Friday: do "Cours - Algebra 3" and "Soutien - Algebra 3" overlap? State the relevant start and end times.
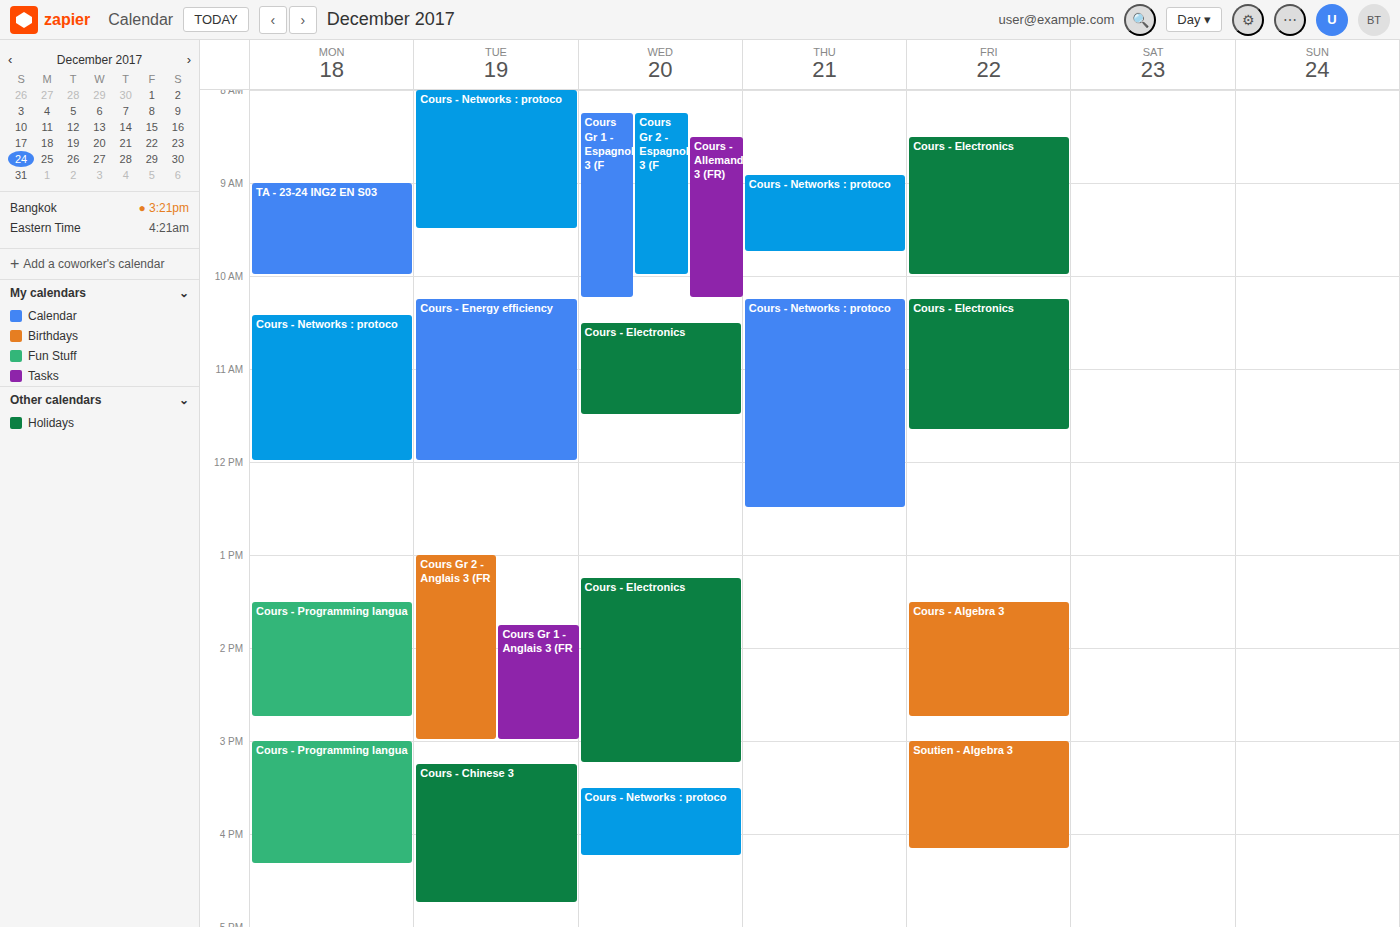
"Cours - Algebra 3" ends at 2:45 PM and "Soutien - Algebra 3" starts at 3:00 PM -- no overlap.